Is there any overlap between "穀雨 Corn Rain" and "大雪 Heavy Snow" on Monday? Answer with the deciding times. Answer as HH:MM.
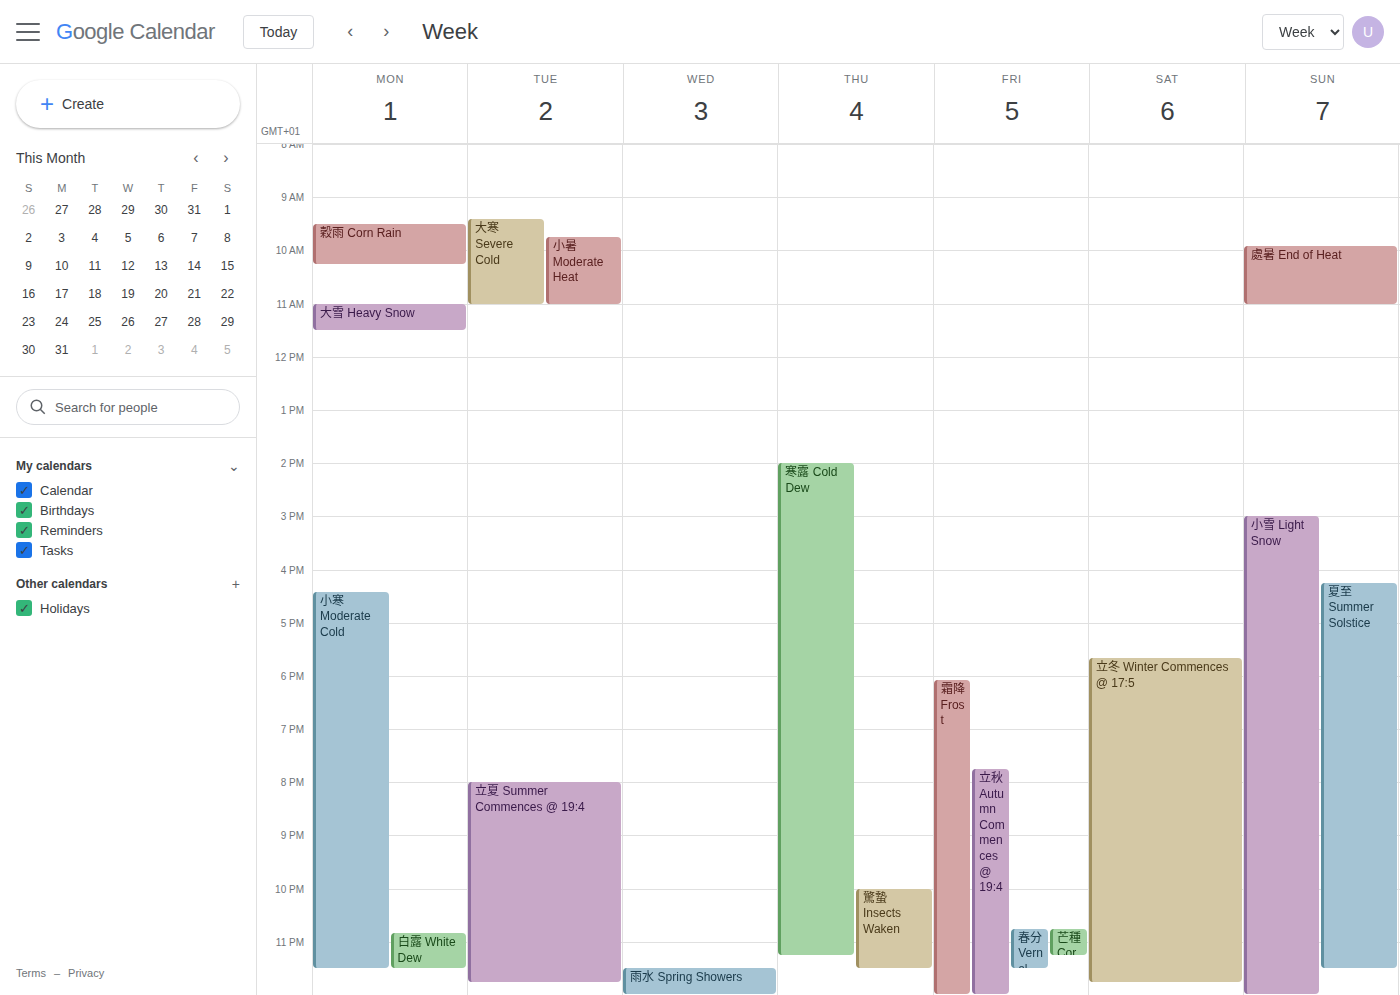
"穀雨 Corn Rain" ends at 10:15 and "大雪 Heavy Snow" starts at 11:00 -- no overlap.